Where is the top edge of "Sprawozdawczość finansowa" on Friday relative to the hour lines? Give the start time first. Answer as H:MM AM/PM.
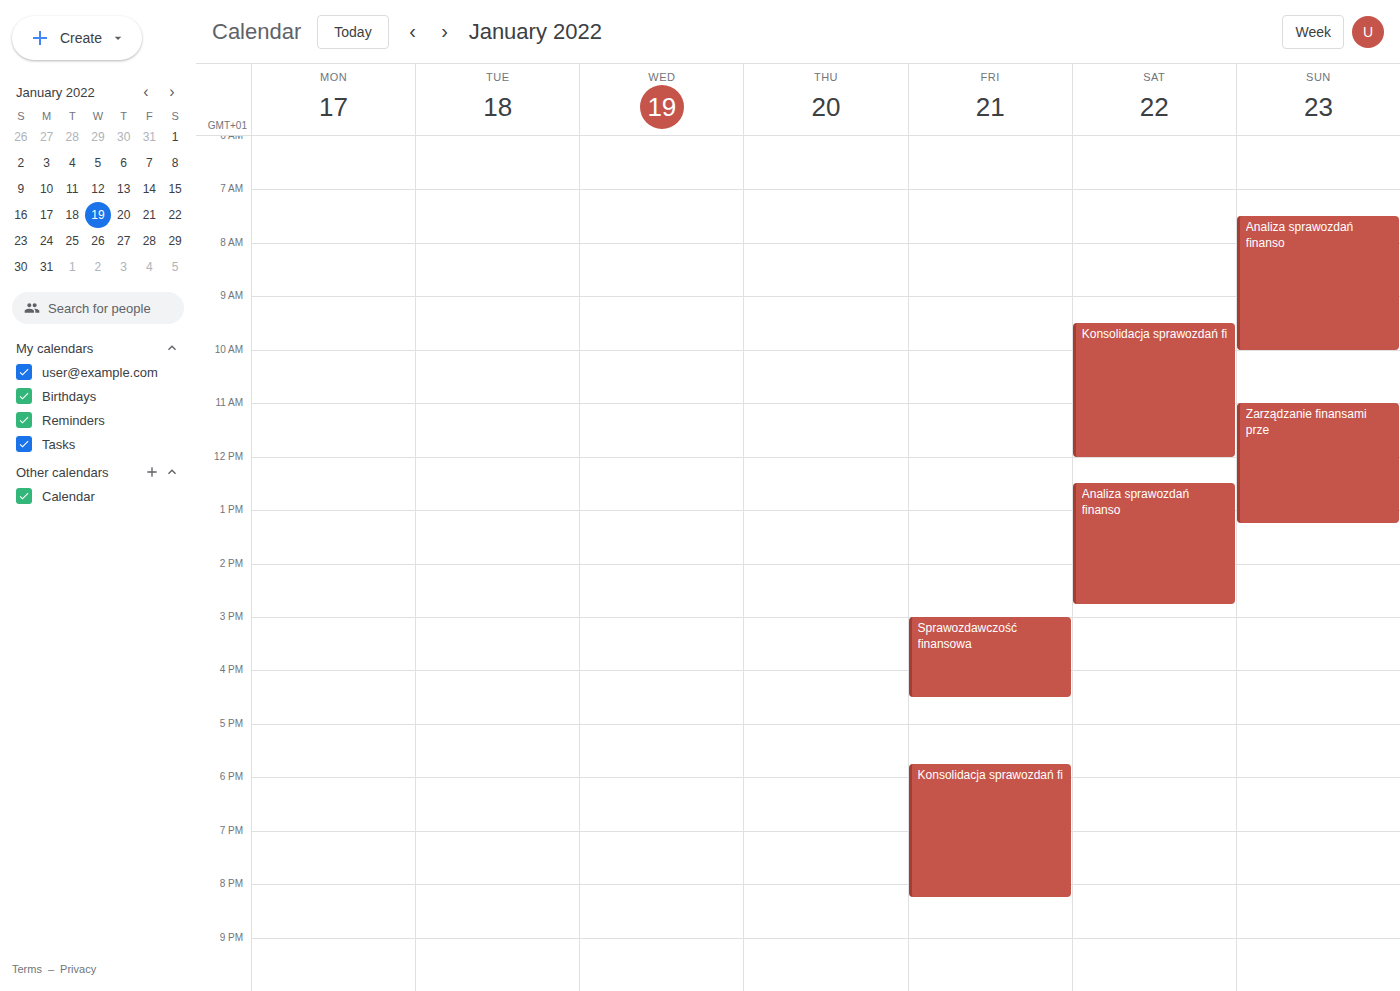
3:00 PM -- exactly on the 3 PM line.